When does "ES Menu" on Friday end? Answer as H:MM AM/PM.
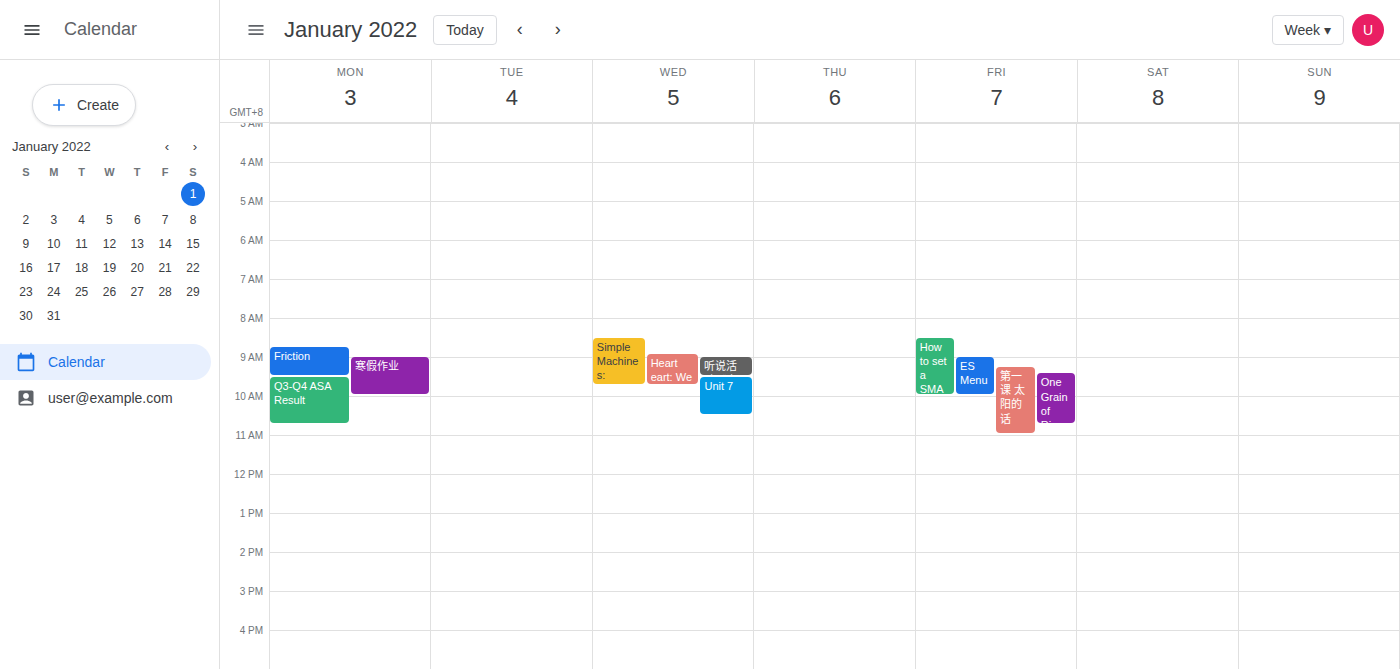
10:00 AM